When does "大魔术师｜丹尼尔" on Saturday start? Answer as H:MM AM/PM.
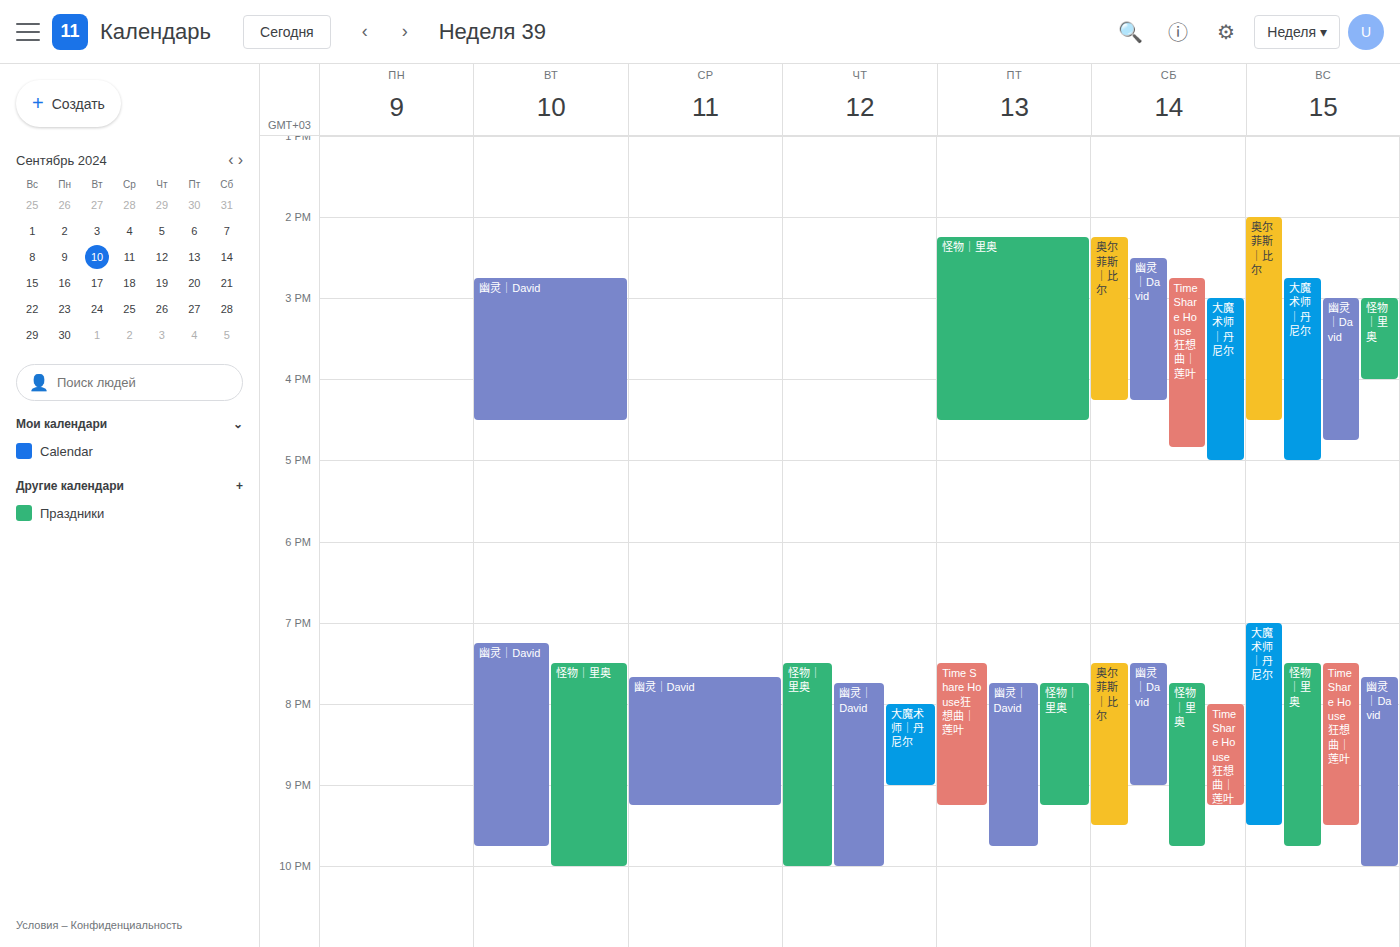
3:00 PM